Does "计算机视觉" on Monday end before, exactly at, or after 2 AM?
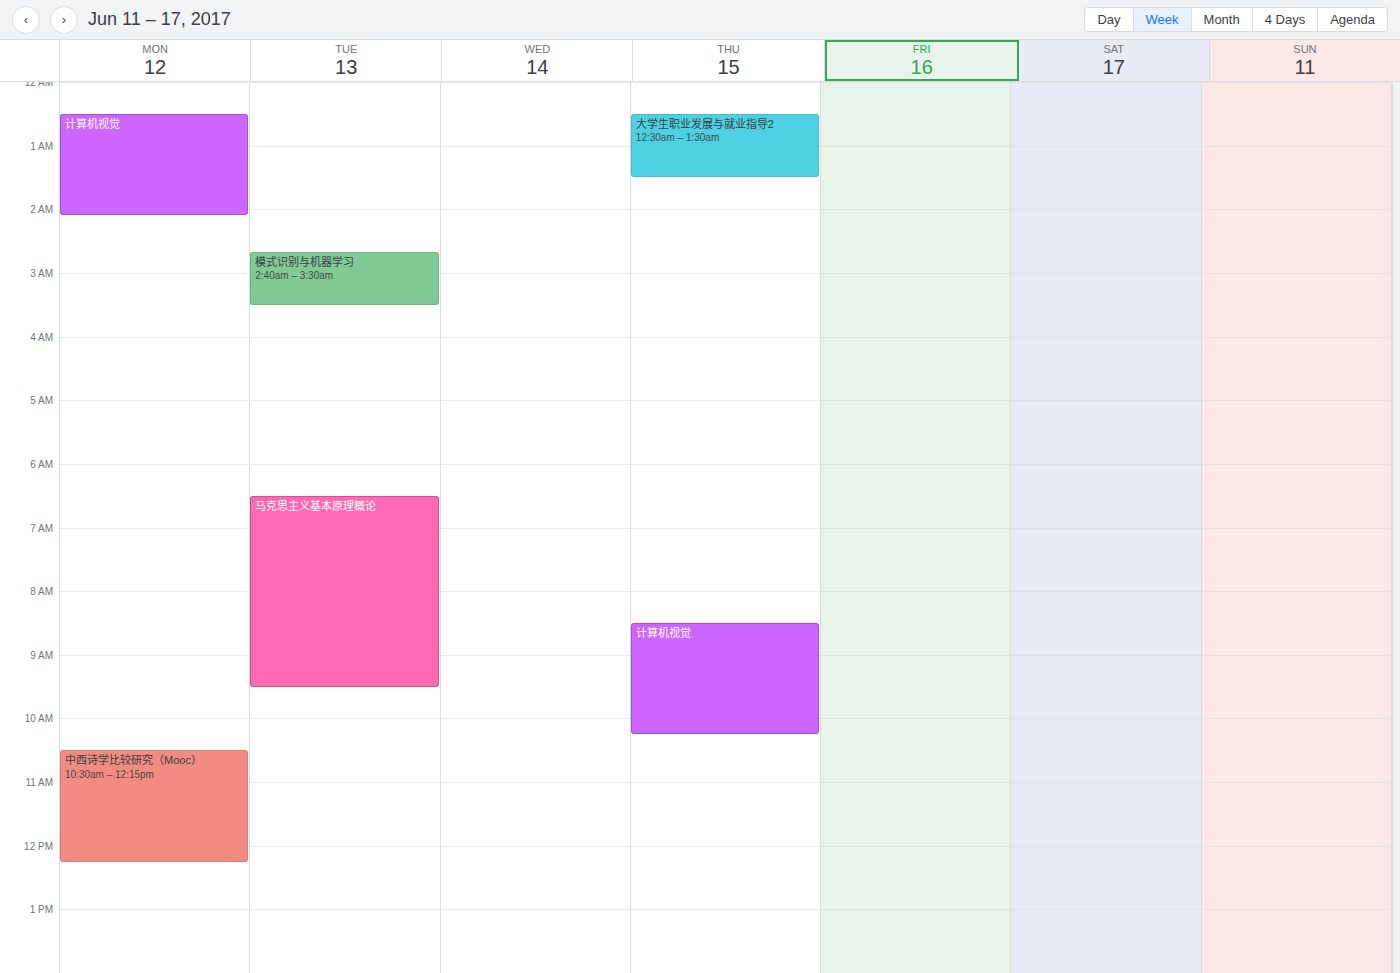
2:05 AM -- after 2 AM, 5 minutes below the 2 AM line.